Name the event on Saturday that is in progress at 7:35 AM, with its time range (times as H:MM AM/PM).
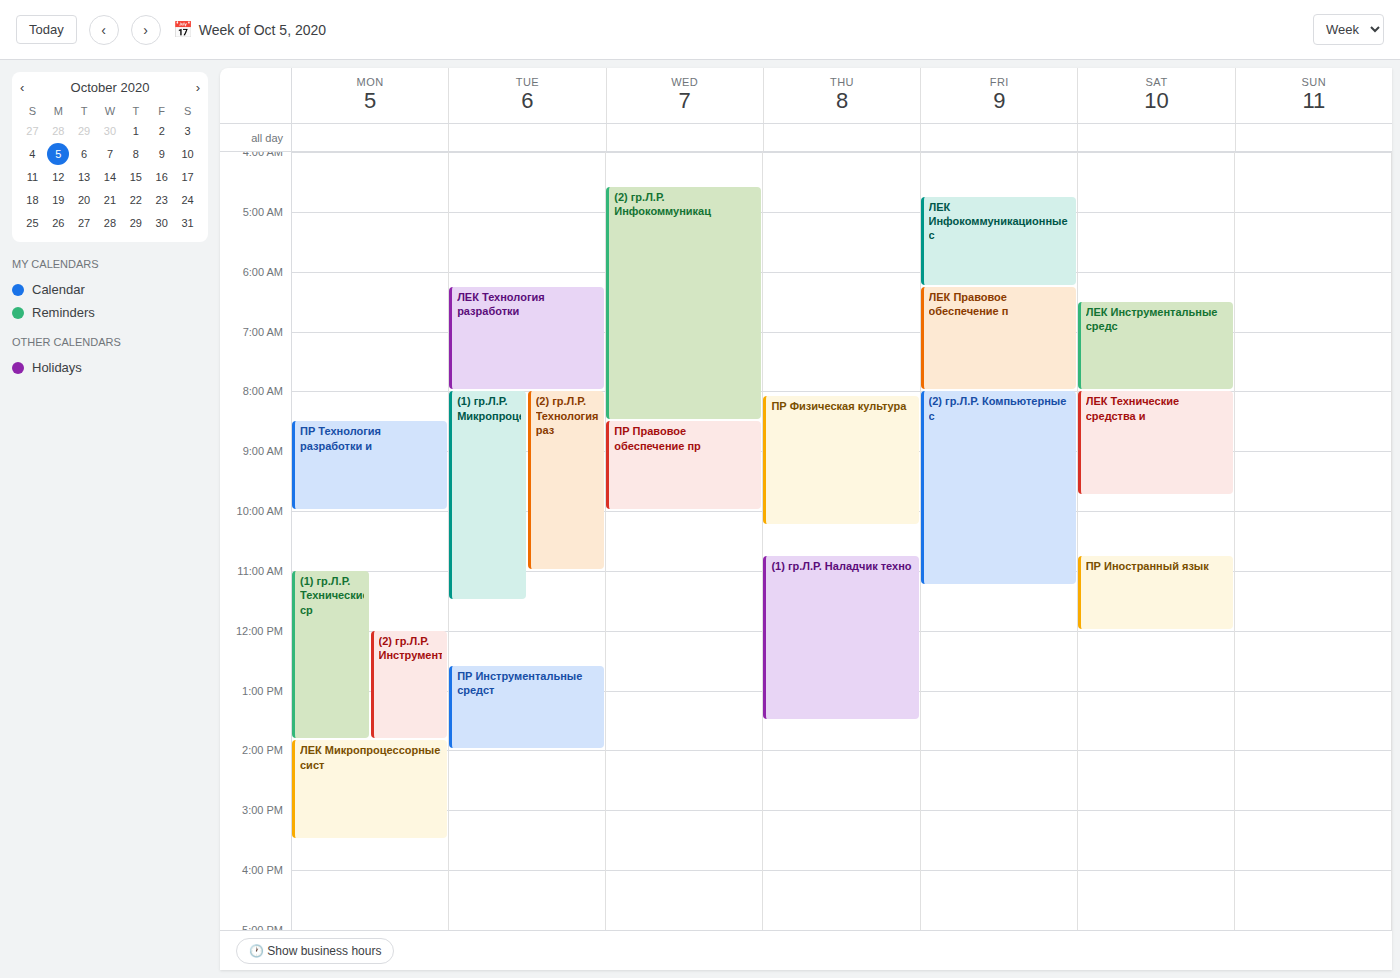
"ЛЕК Инструментальные средс", 6:30 AM to 8:00 AM